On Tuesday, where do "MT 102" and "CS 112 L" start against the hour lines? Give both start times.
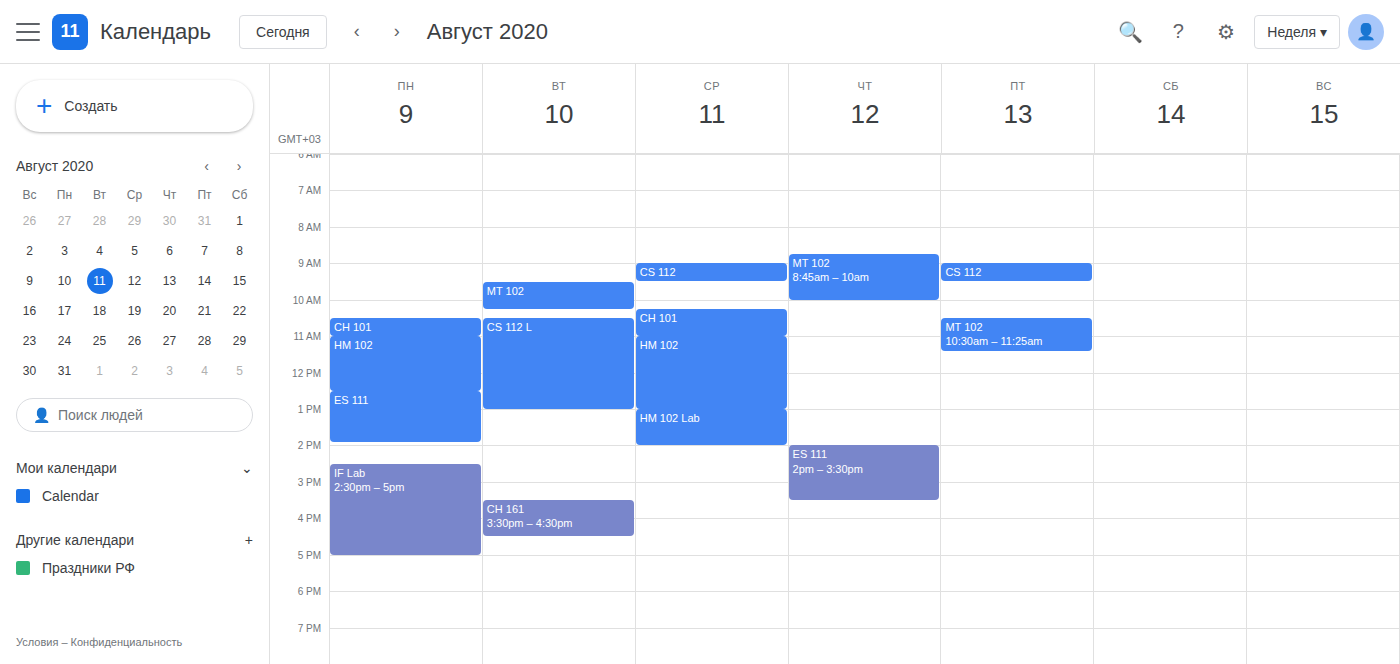
"MT 102": 9:30 AM, halfway between the 9 AM and 10 AM lines. "CS 112 L": 10:30 AM, halfway between the 10 AM and 11 AM lines.